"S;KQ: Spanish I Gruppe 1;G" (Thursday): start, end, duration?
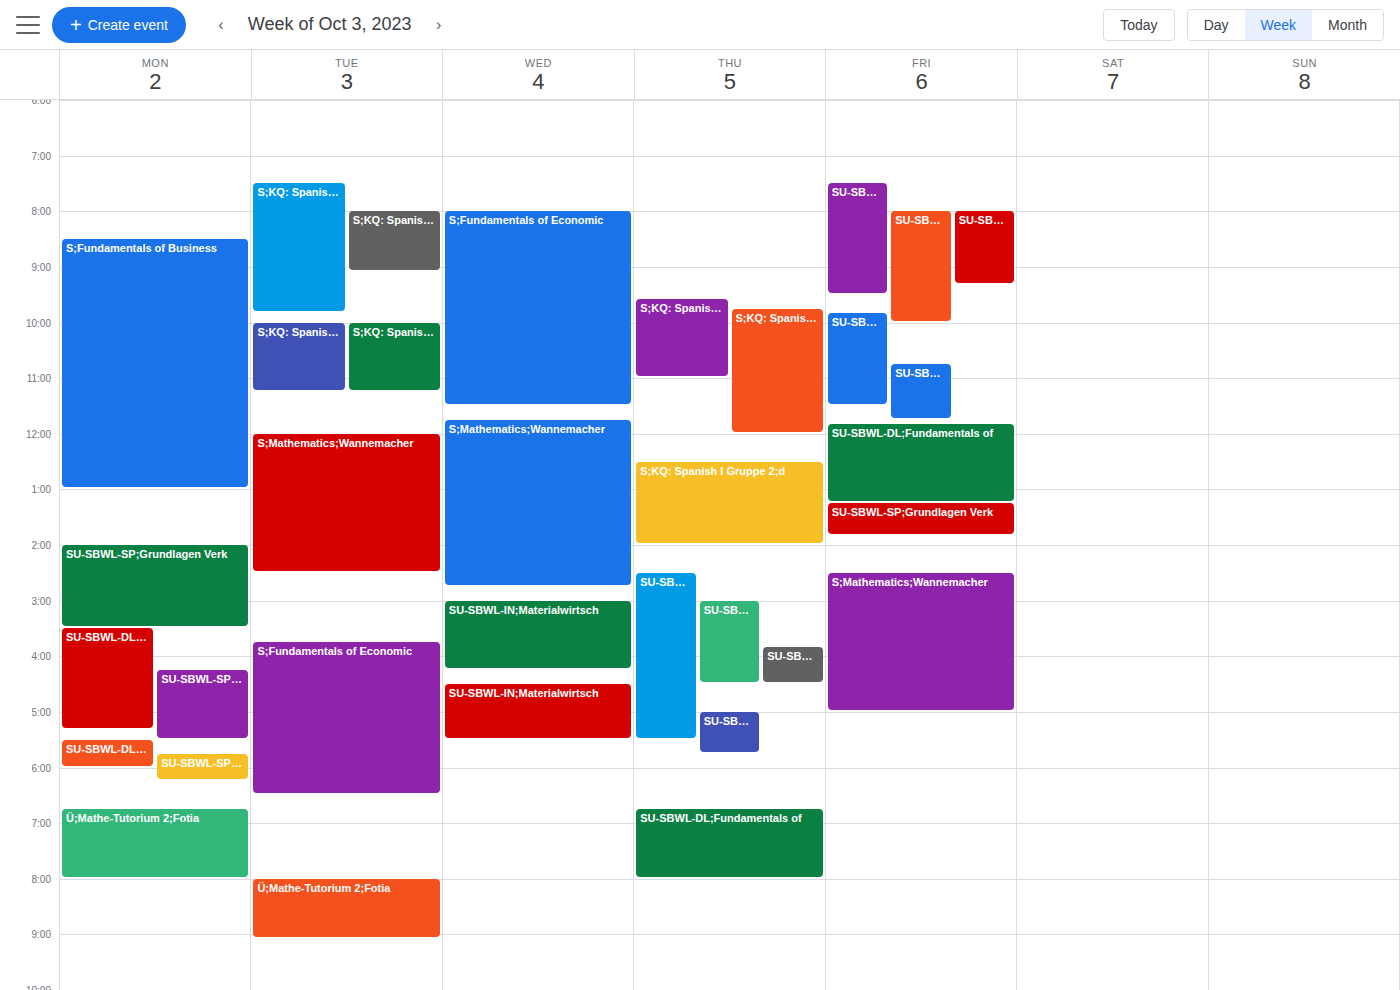
9:35 AM to 11:00 AM, 1 hour 25 minutes